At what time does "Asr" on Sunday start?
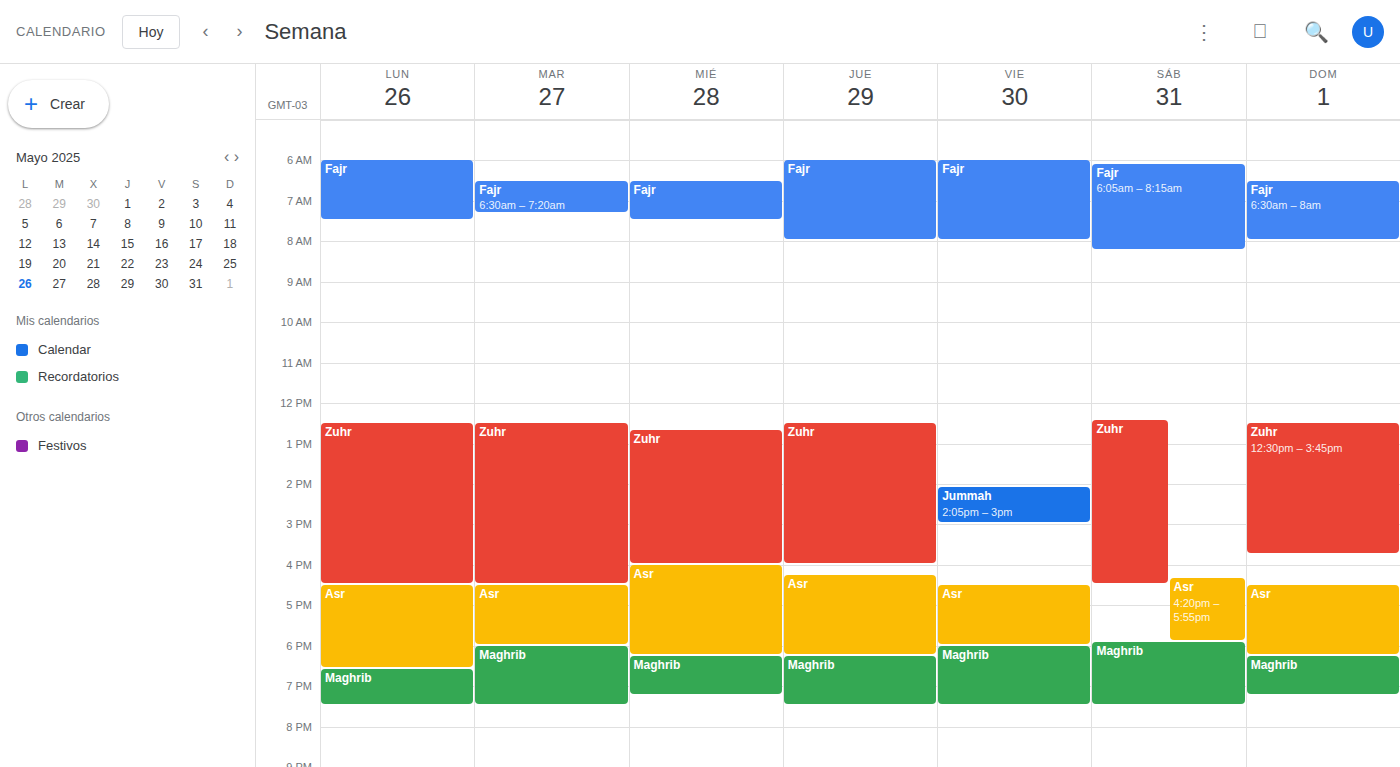
4:30 PM